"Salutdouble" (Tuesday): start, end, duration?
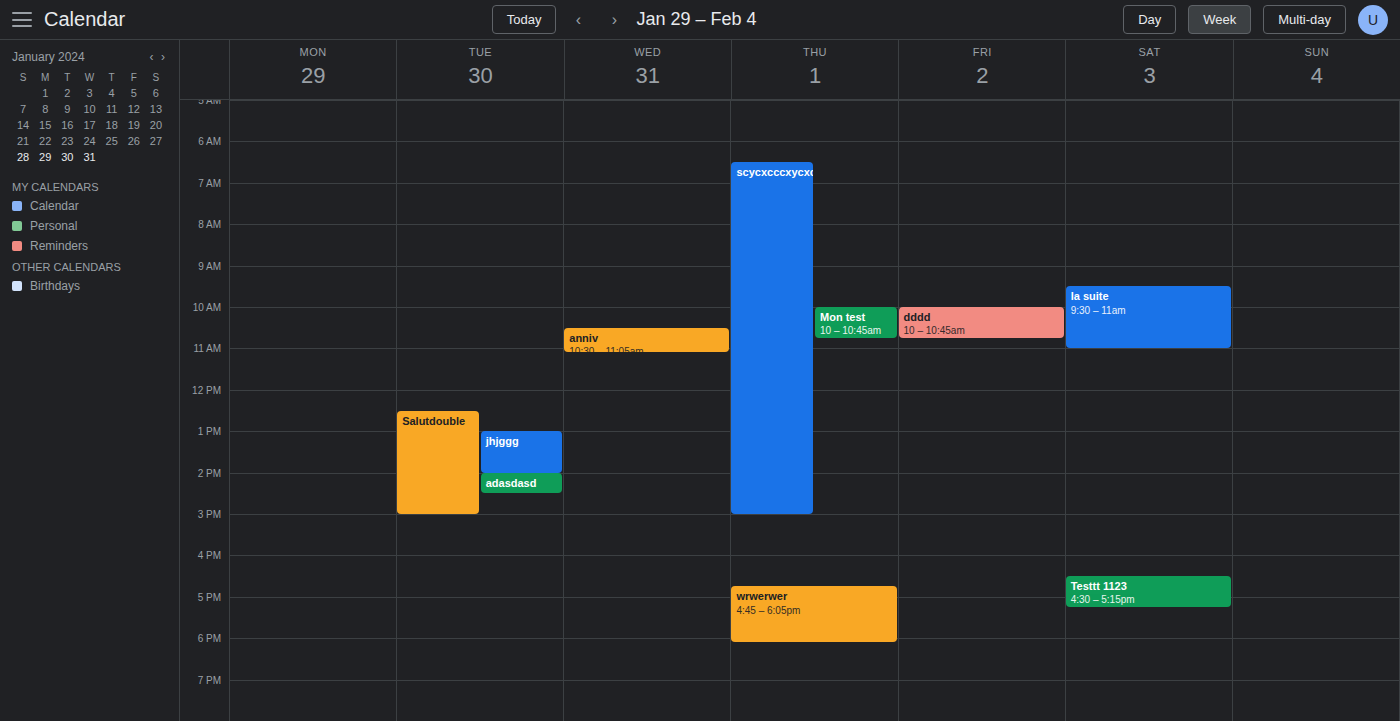
12:30 PM to 3:00 PM, 2 hours 30 minutes